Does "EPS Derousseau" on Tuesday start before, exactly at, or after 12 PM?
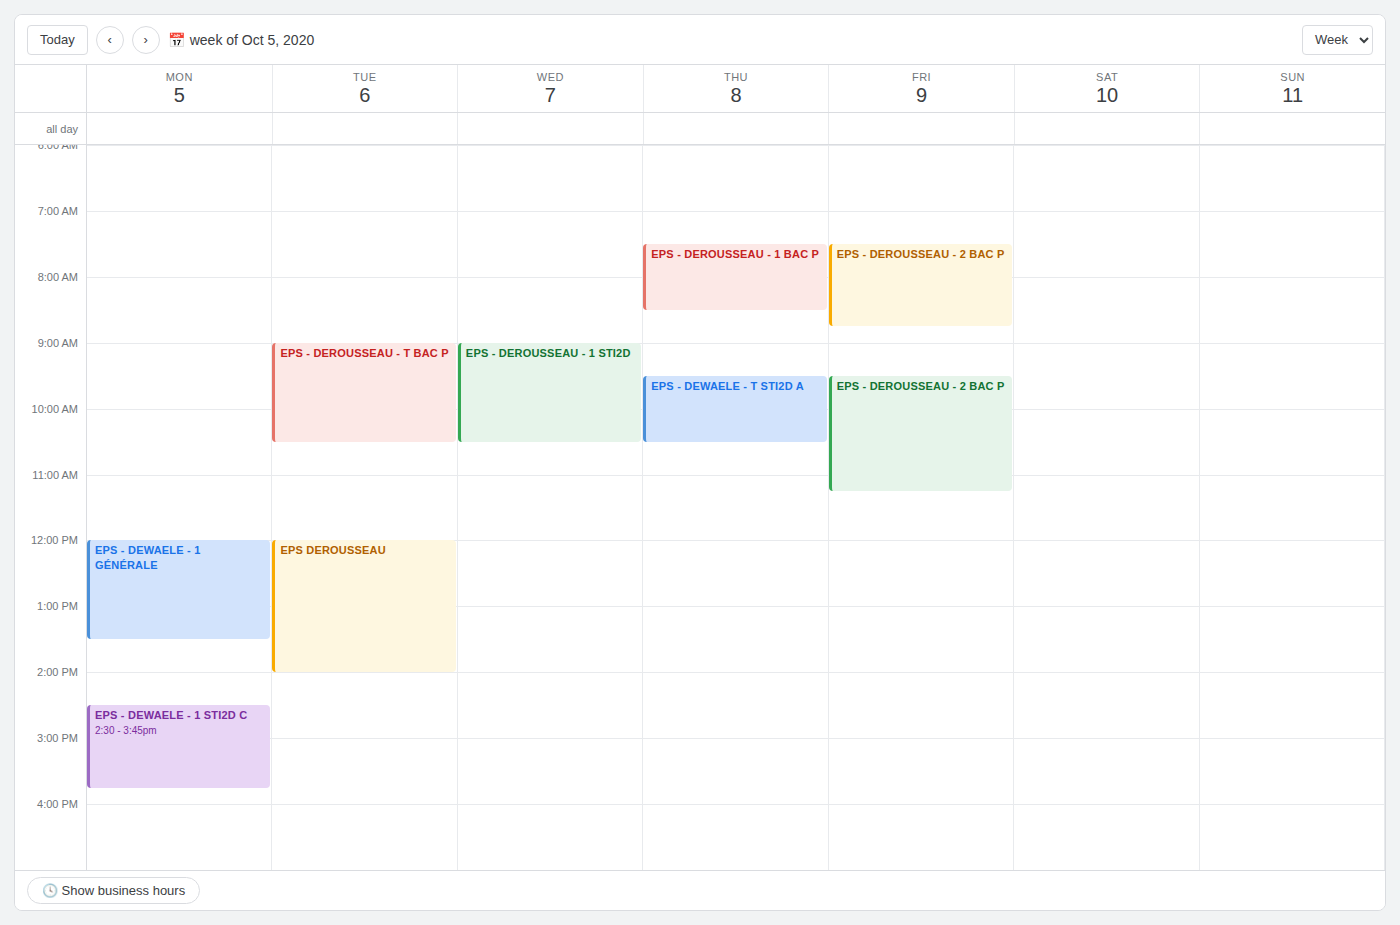
12:00 PM -- exactly at 12 PM, on the 12 PM line.